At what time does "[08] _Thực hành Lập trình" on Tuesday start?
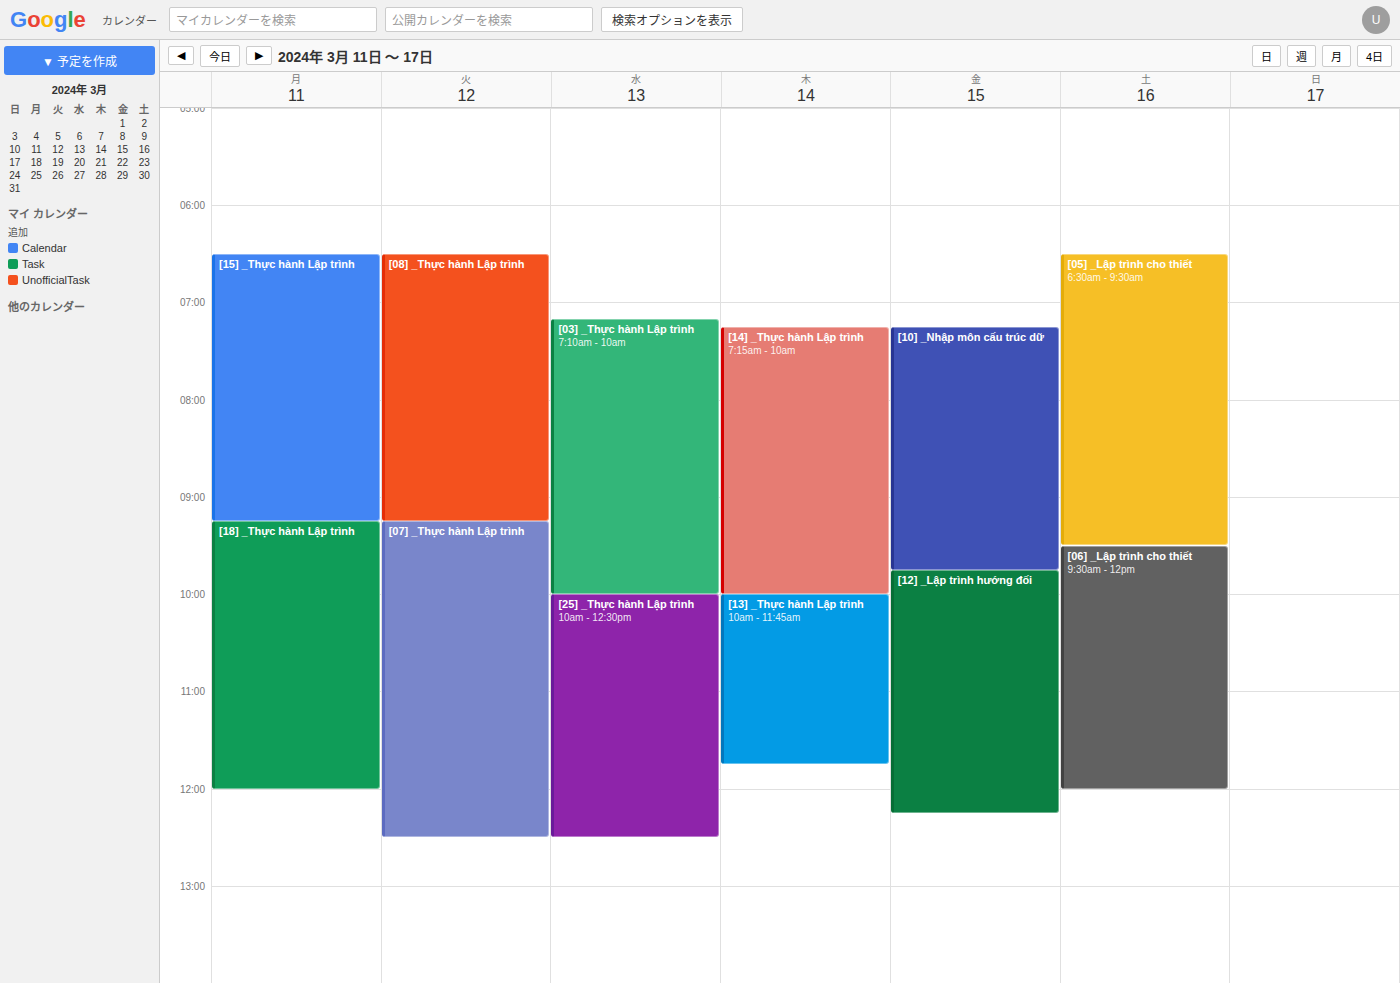
6:30 AM